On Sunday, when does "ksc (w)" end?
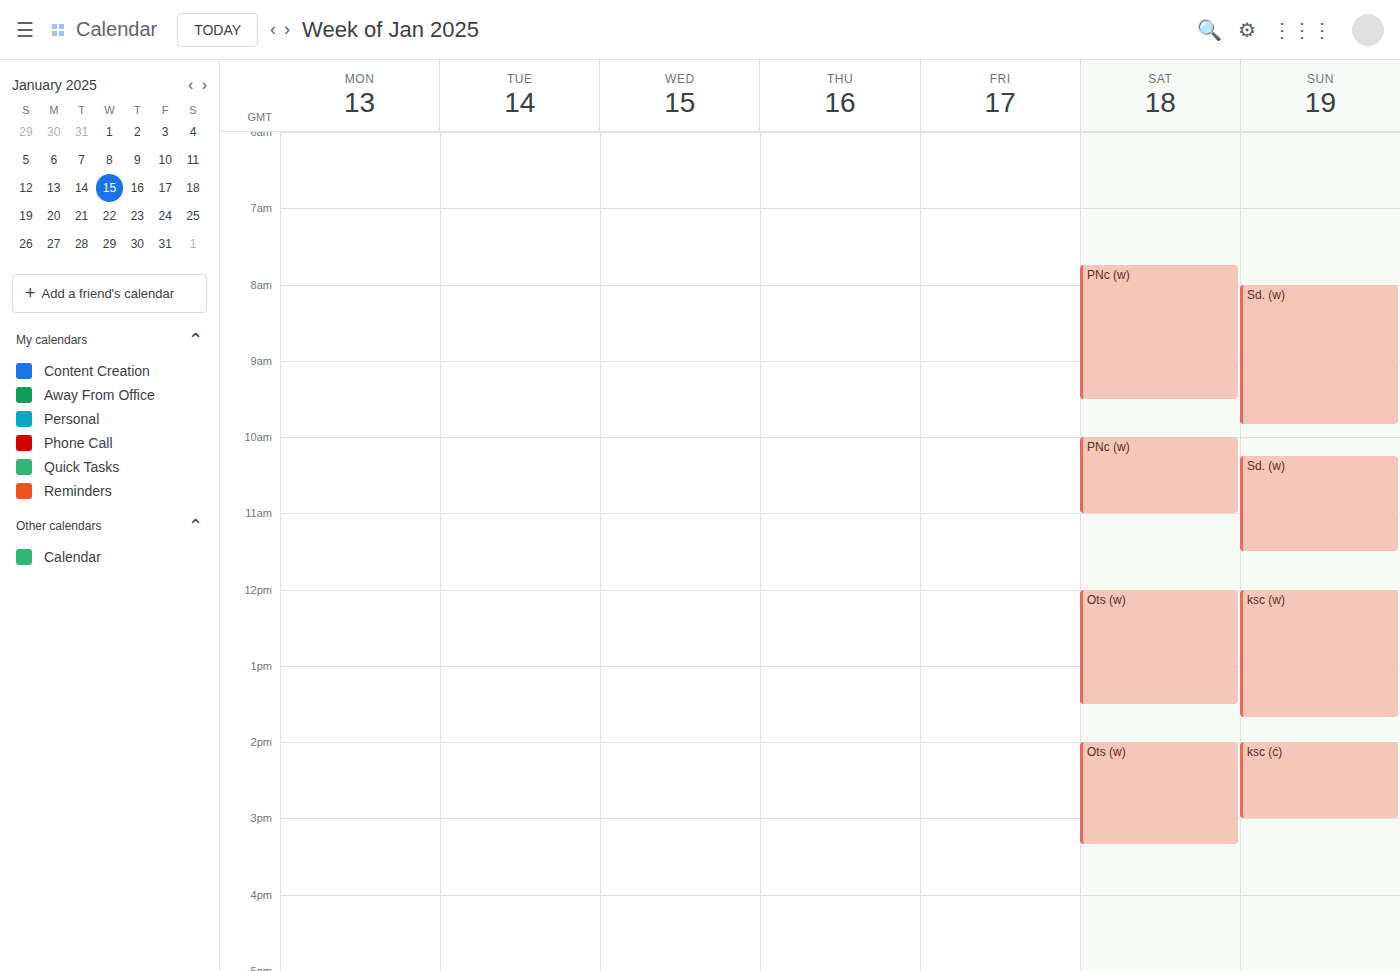
13:40